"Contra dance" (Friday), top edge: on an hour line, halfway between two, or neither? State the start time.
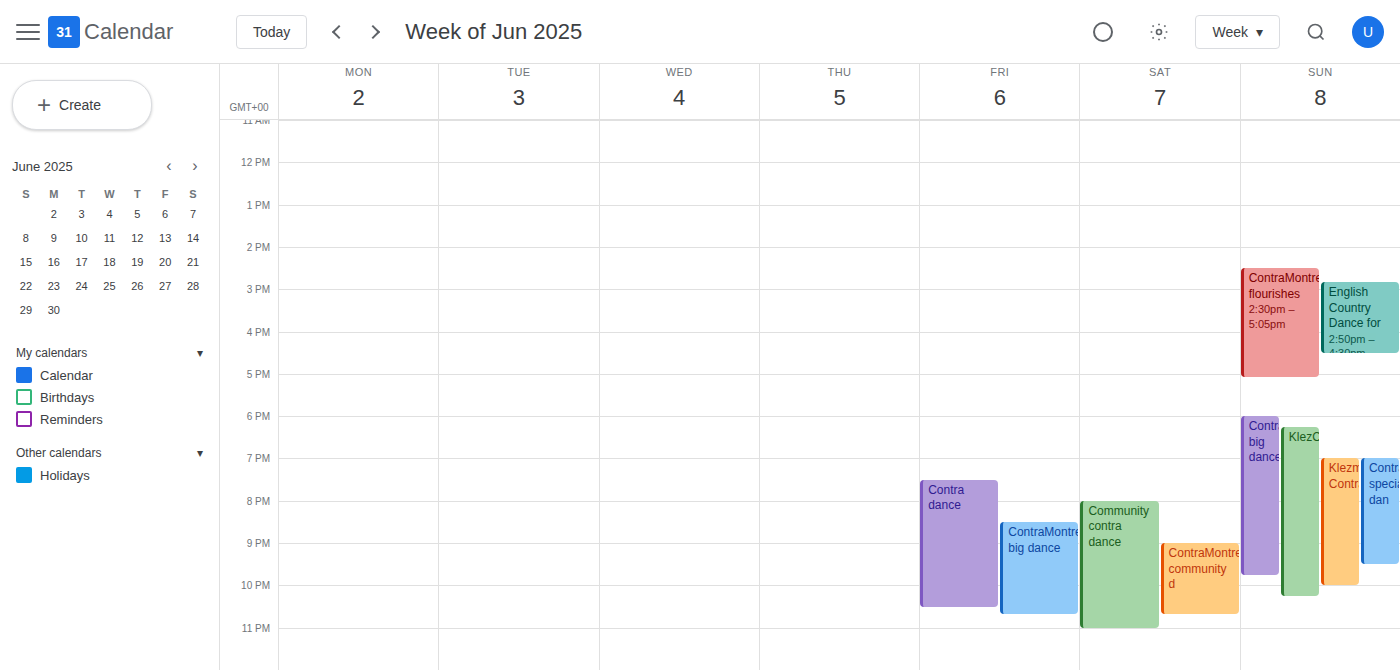
19:30 -- halfway between the 19:00 and 20:00 lines.